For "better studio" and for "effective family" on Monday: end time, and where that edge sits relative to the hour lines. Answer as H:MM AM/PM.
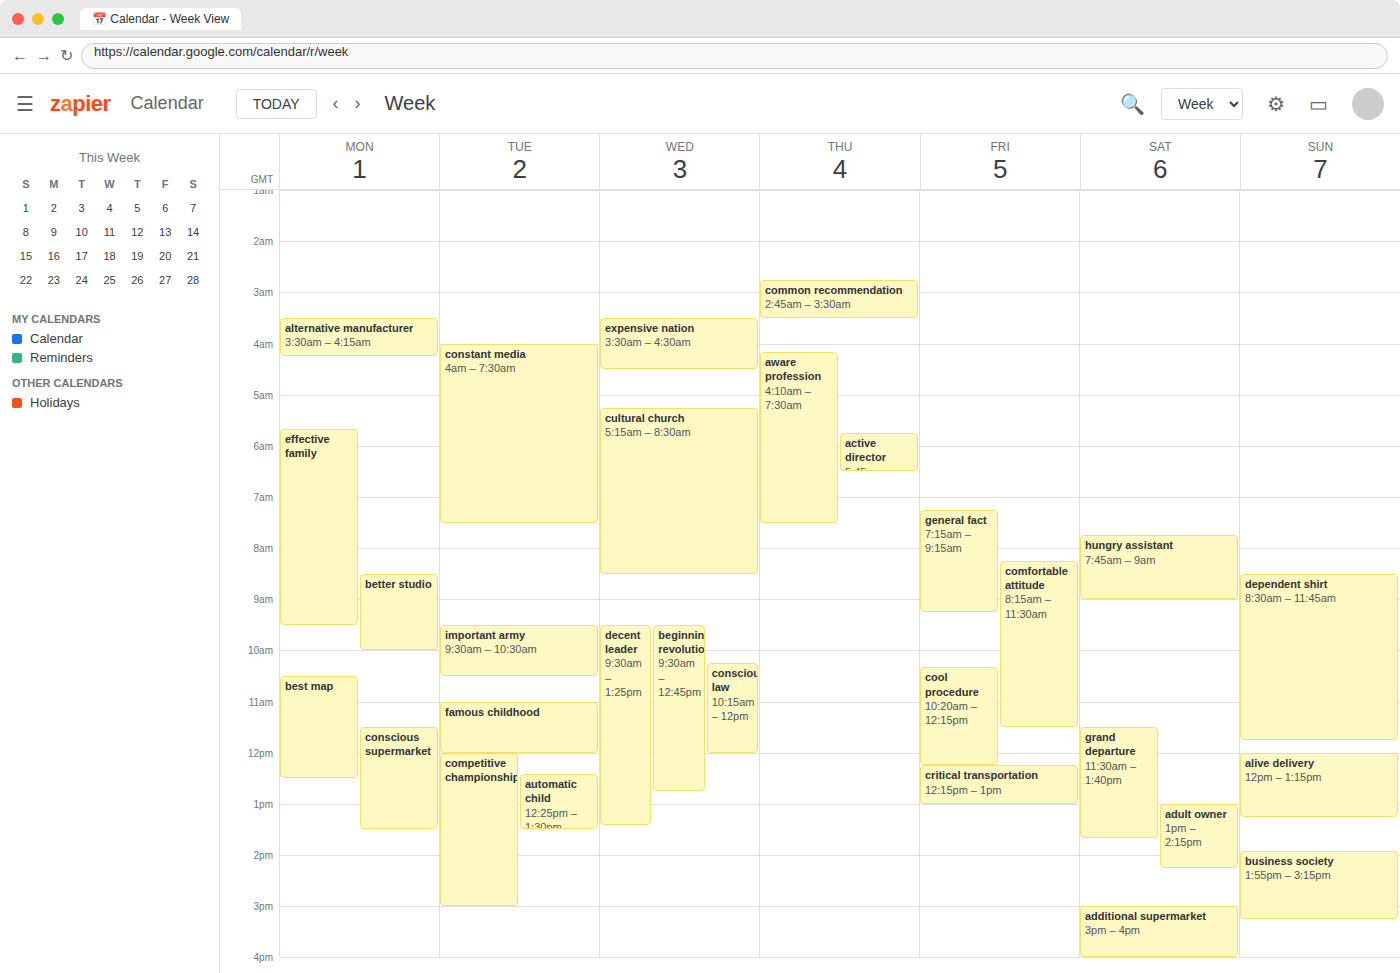
"better studio": 10:00 AM, exactly on the 10 AM line. "effective family": 9:30 AM, halfway between the 9 AM and 10 AM lines.